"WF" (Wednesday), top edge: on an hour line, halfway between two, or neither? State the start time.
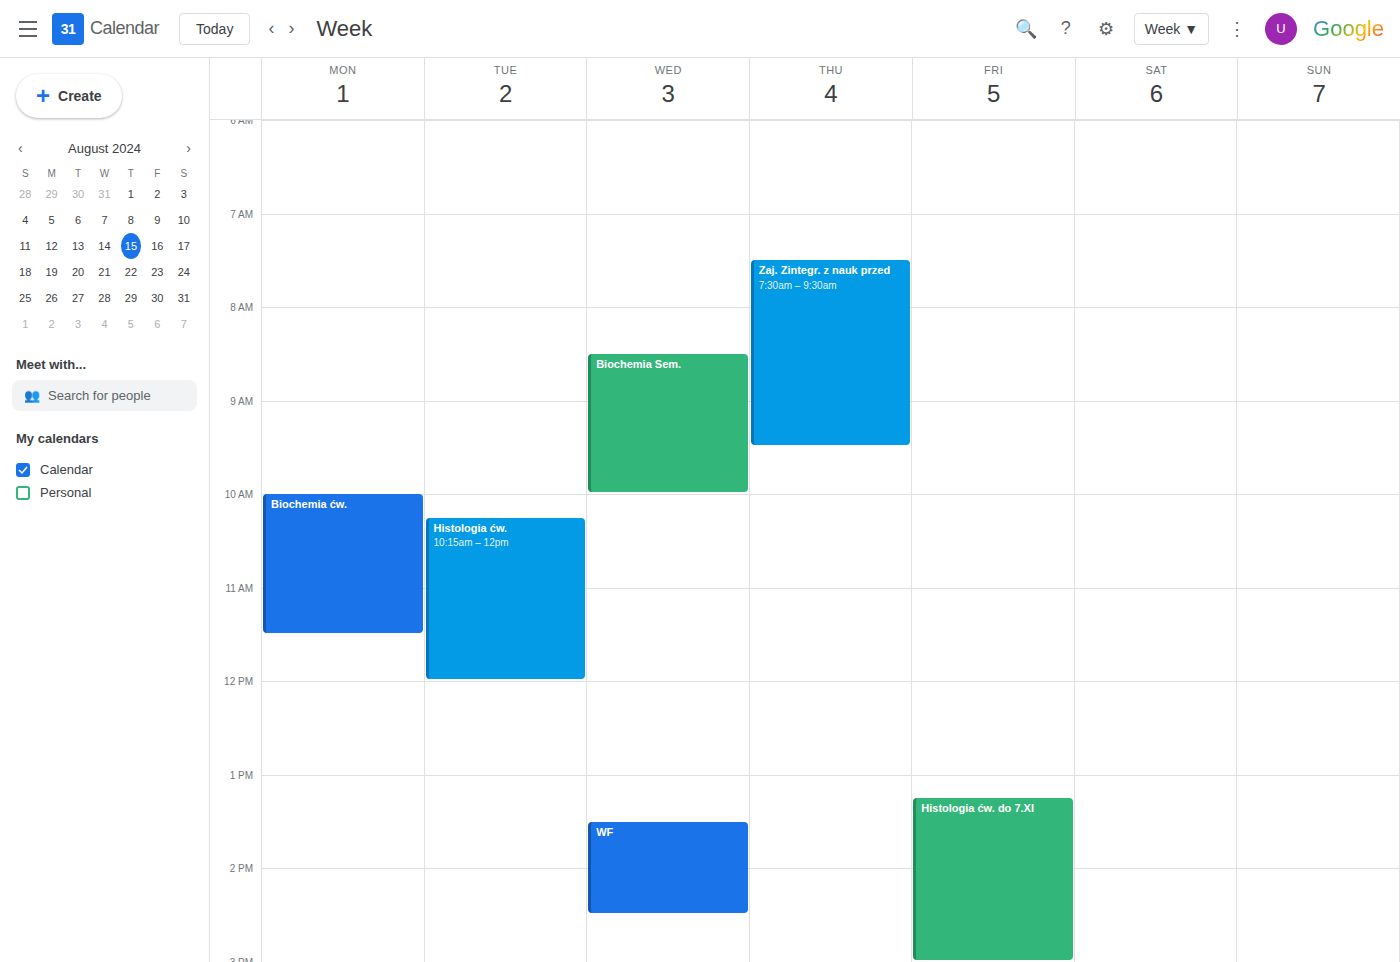
1:30 PM -- halfway between the 1 PM and 2 PM lines.